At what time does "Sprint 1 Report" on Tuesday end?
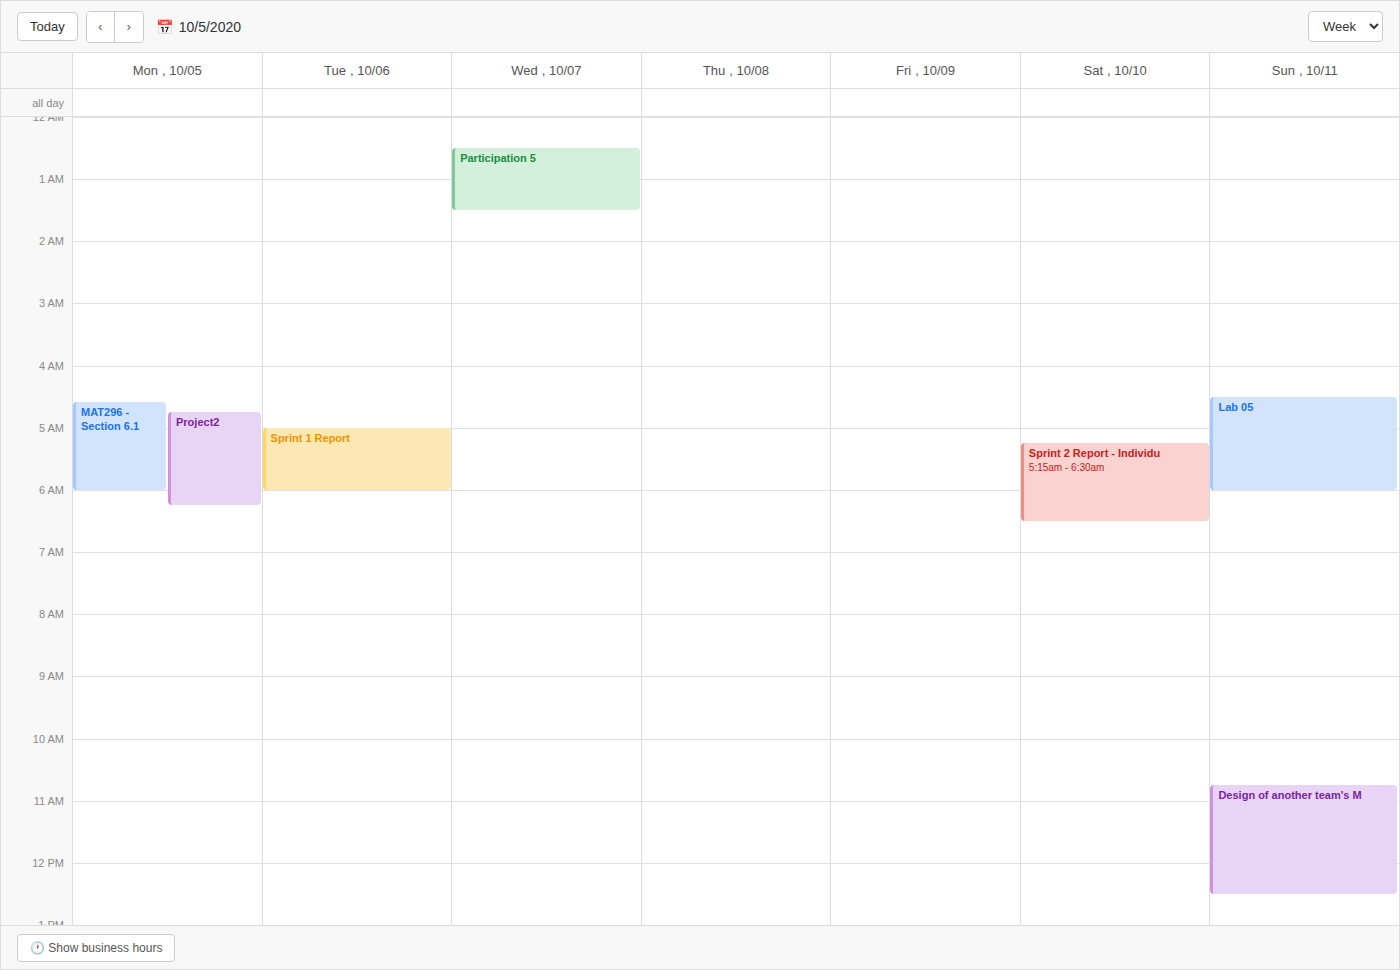
6:00 AM